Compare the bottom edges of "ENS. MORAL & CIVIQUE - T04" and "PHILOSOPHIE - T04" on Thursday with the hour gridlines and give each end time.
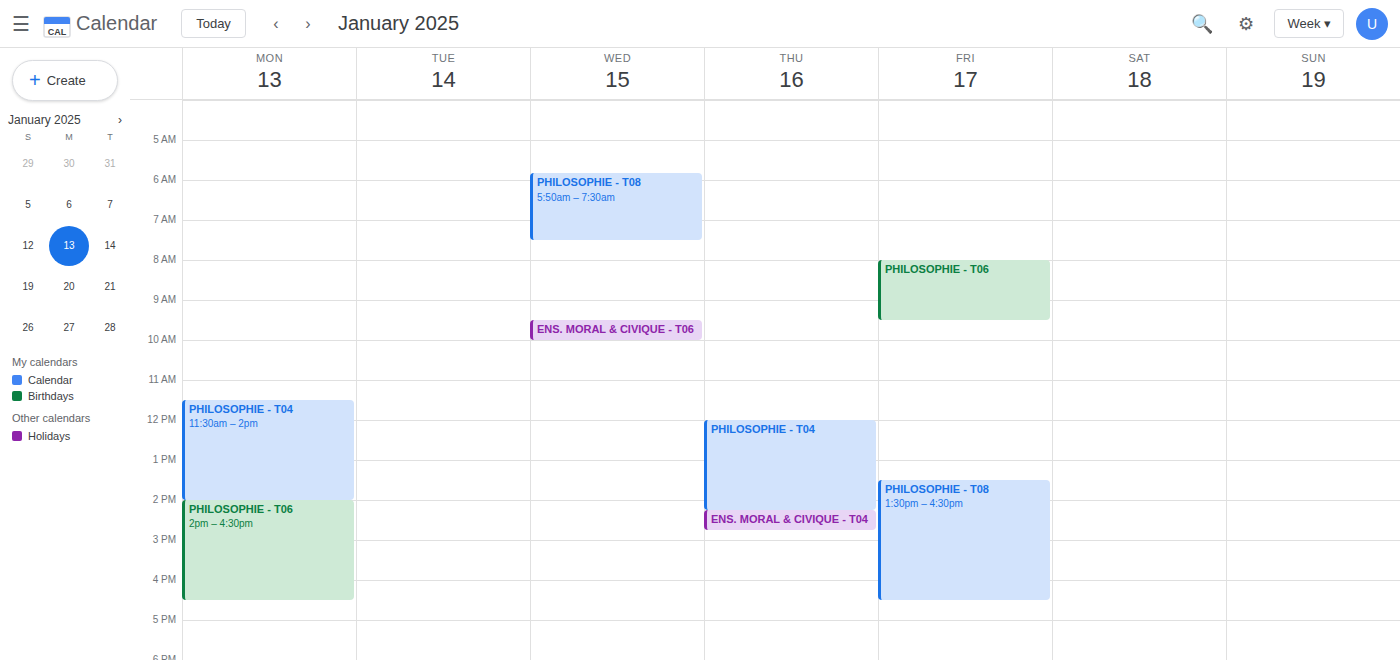
"ENS. MORAL & CIVIQUE - T04": 2:45 PM, neither: three quarters of the way from the 2 PM line to the 3 PM line. "PHILOSOPHIE - T04": 2:15 PM, neither: a quarter of the way from the 2 PM line to the 3 PM line.